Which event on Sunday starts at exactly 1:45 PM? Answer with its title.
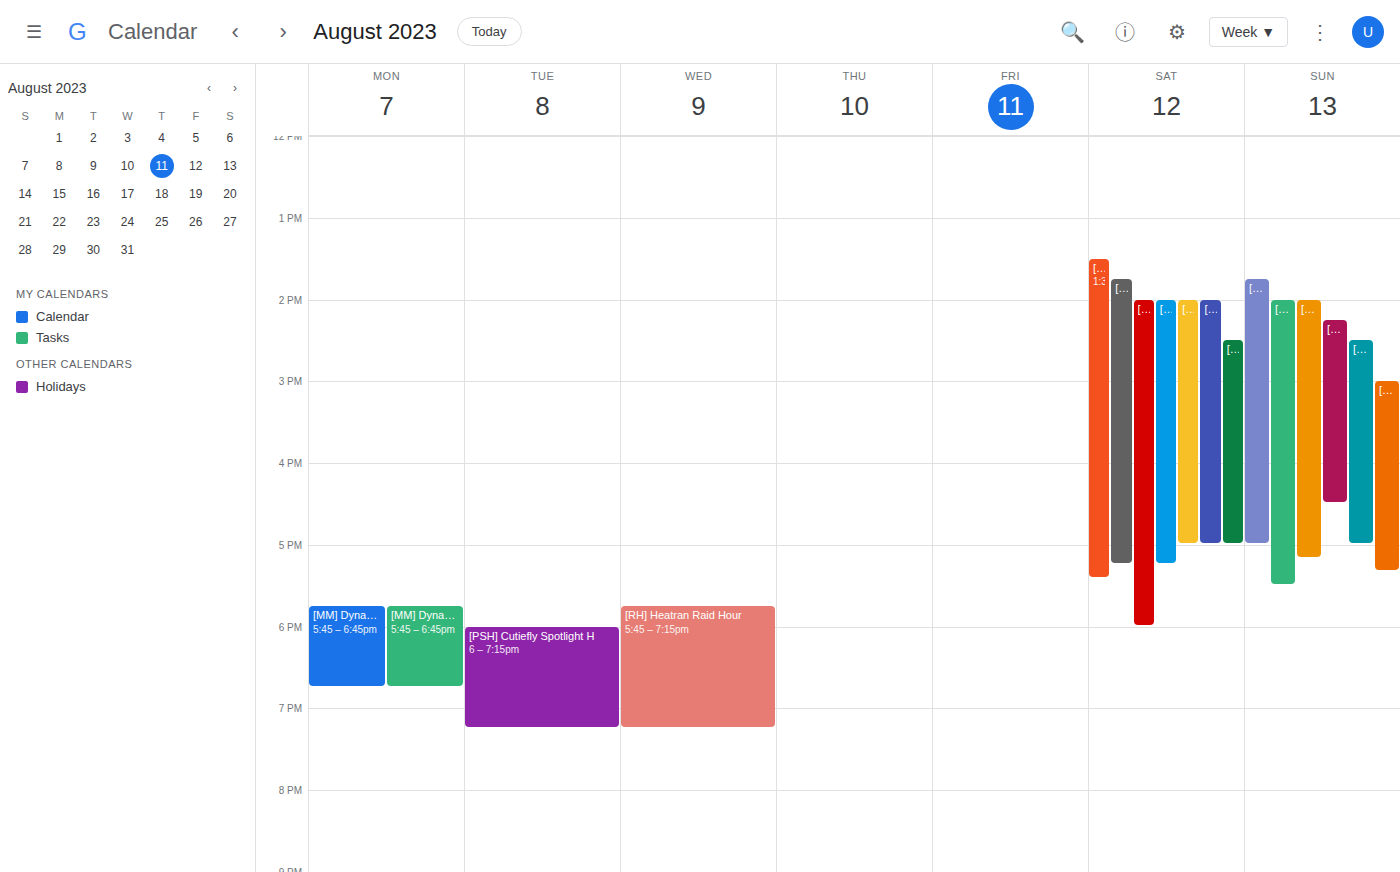
"[CD] April Community Day"